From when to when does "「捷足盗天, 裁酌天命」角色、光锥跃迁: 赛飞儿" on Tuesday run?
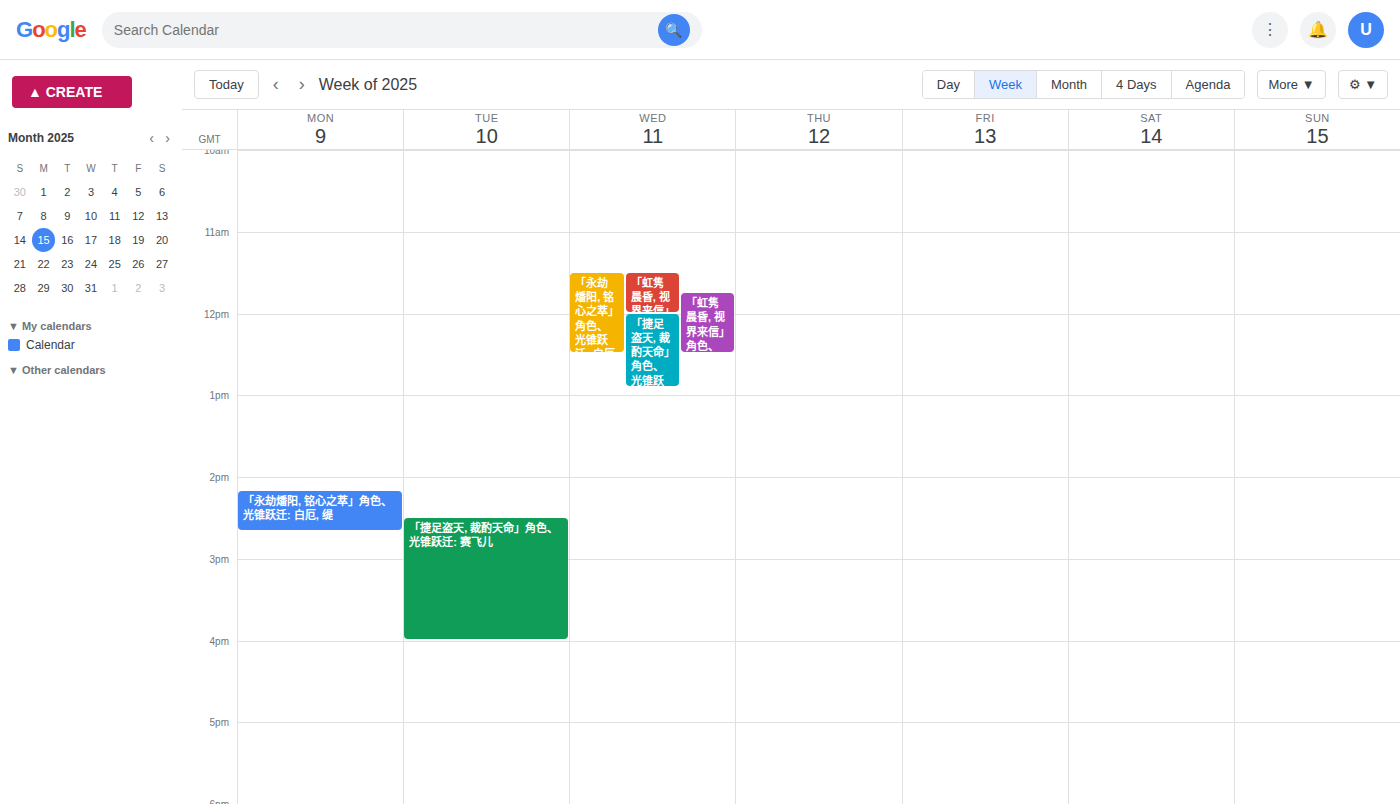
2:30 PM to 4:00 PM